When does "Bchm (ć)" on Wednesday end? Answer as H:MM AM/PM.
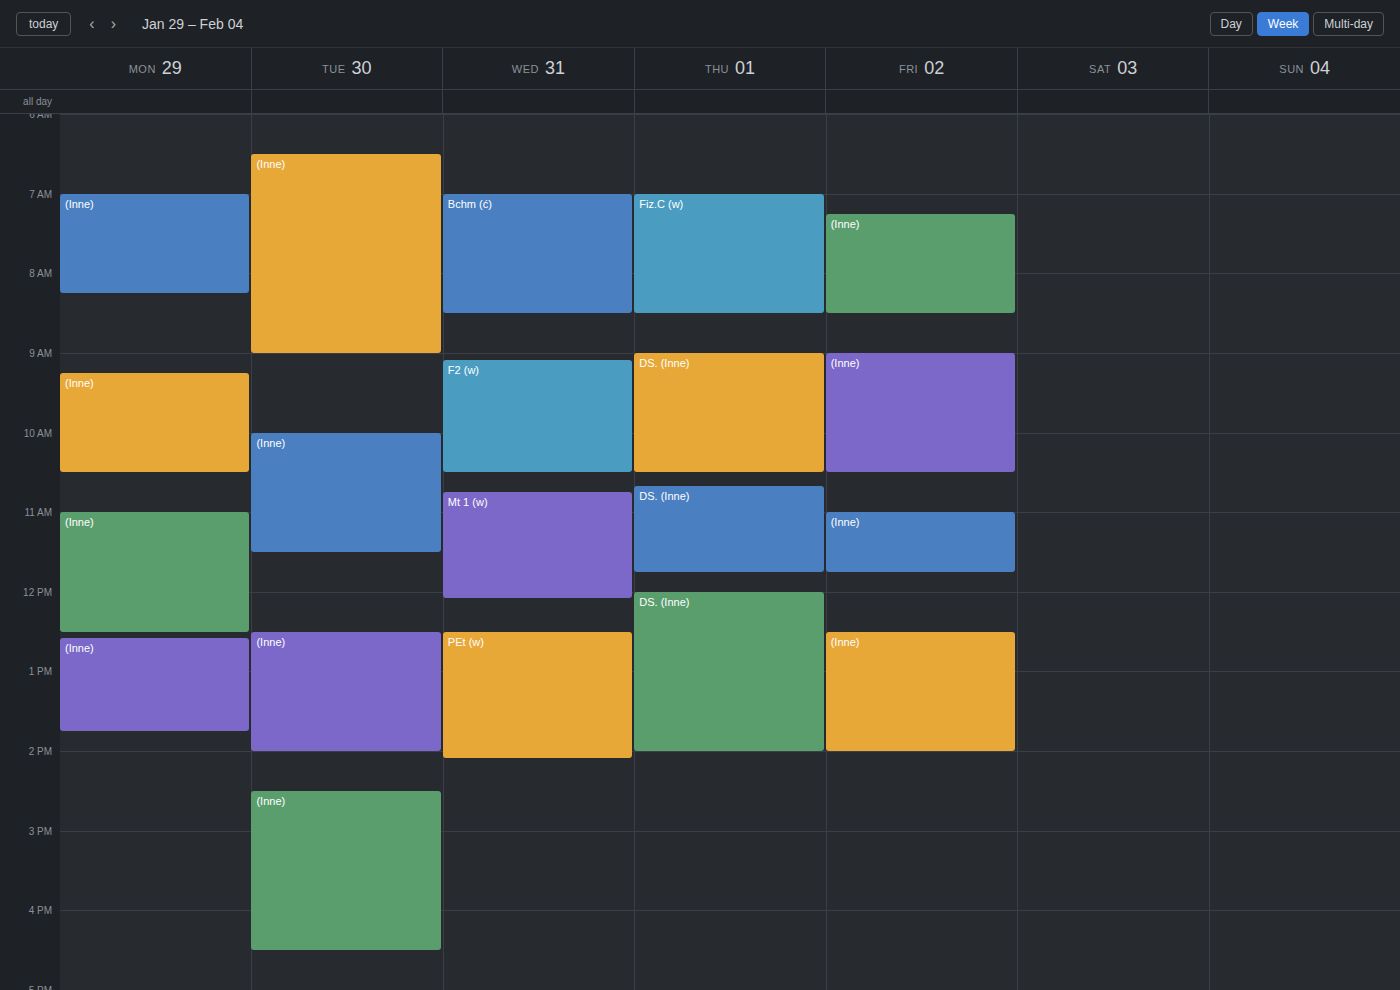
8:30 AM